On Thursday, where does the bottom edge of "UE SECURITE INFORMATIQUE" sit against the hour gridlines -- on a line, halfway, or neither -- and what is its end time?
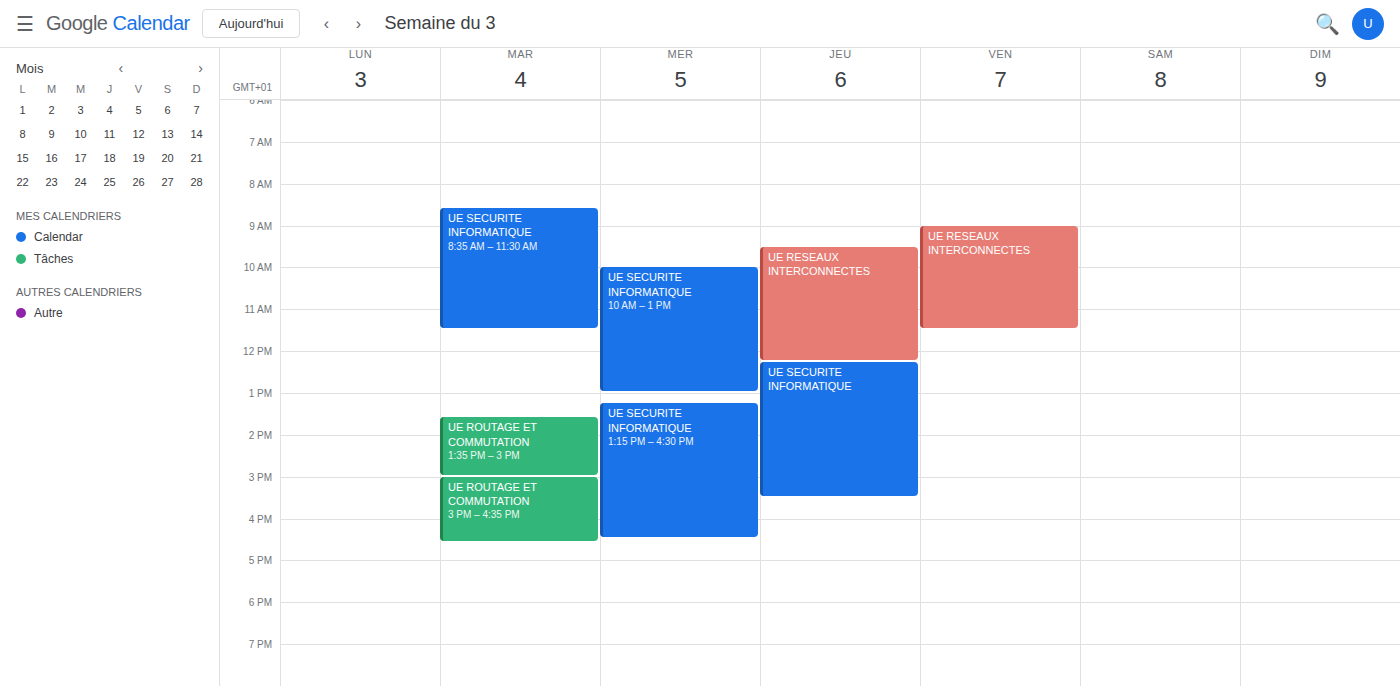
3:30 PM -- halfway between the 3 PM and 4 PM lines.